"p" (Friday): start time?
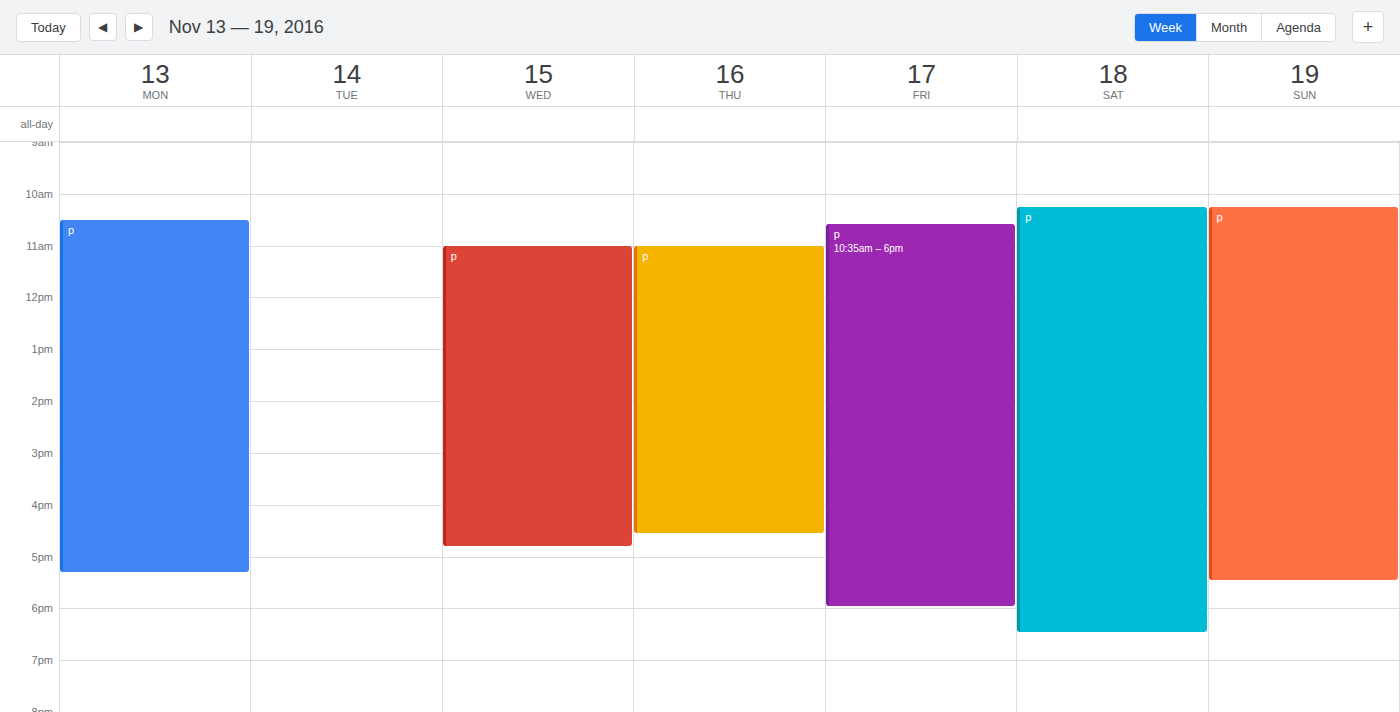
10:35 AM